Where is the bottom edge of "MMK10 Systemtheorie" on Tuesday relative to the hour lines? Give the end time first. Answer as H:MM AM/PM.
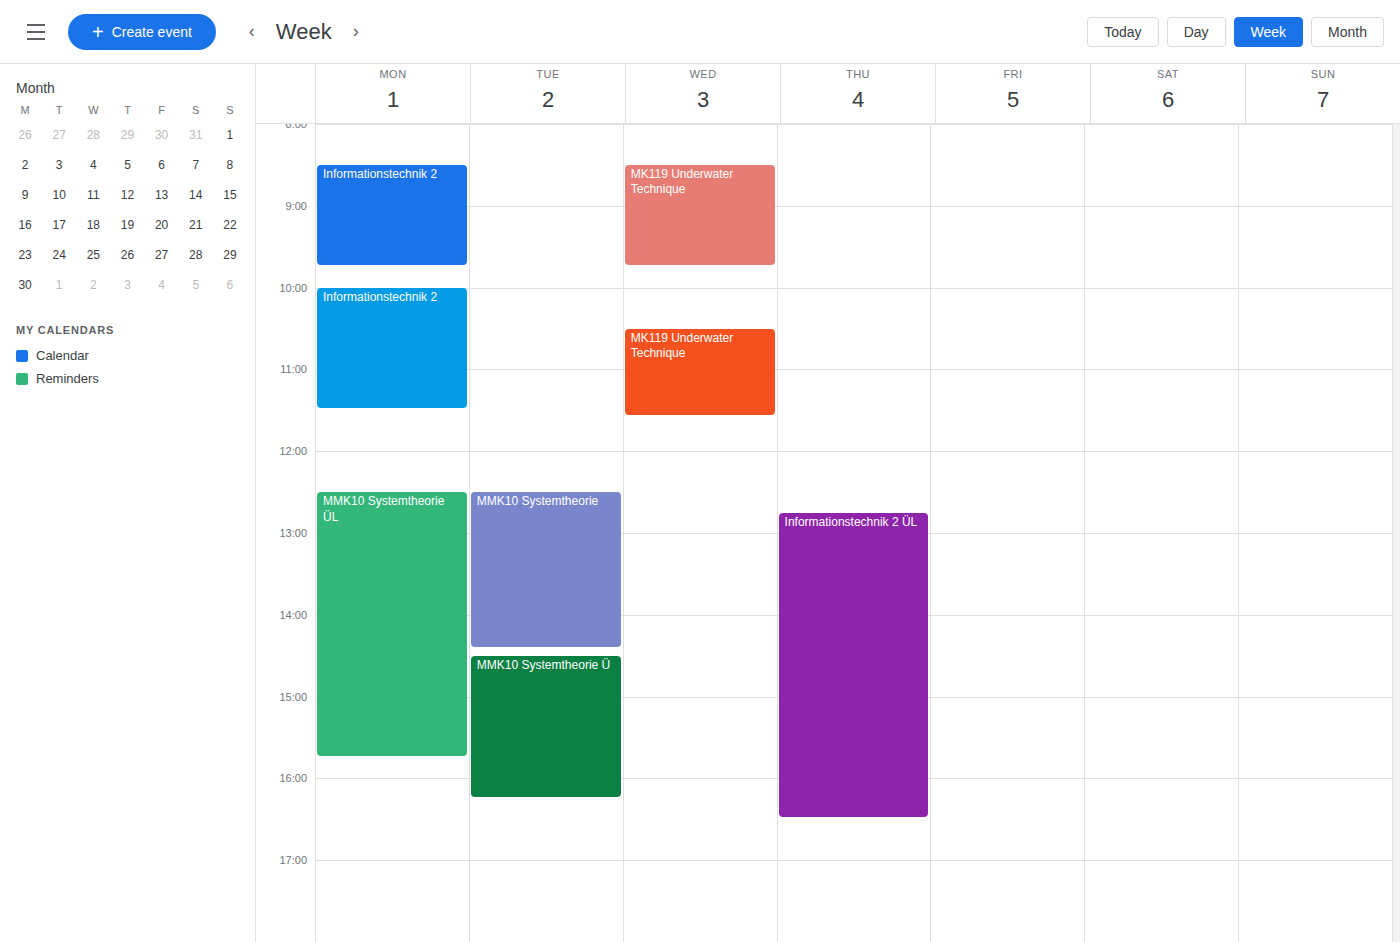
2:25 PM -- neither: 25 minutes below the 2 PM line and 35 minutes above the 3 PM line.